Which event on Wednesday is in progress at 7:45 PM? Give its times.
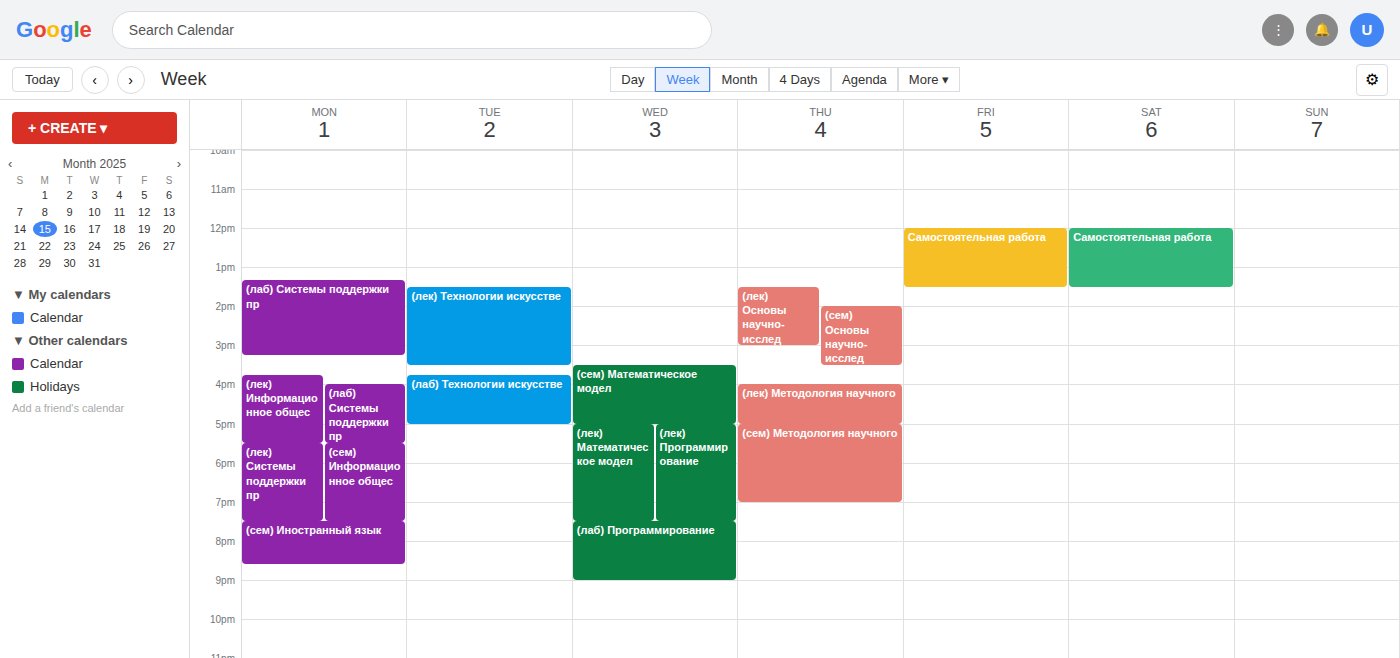
"(лаб) Программирование", 7:30 PM to 9:00 PM